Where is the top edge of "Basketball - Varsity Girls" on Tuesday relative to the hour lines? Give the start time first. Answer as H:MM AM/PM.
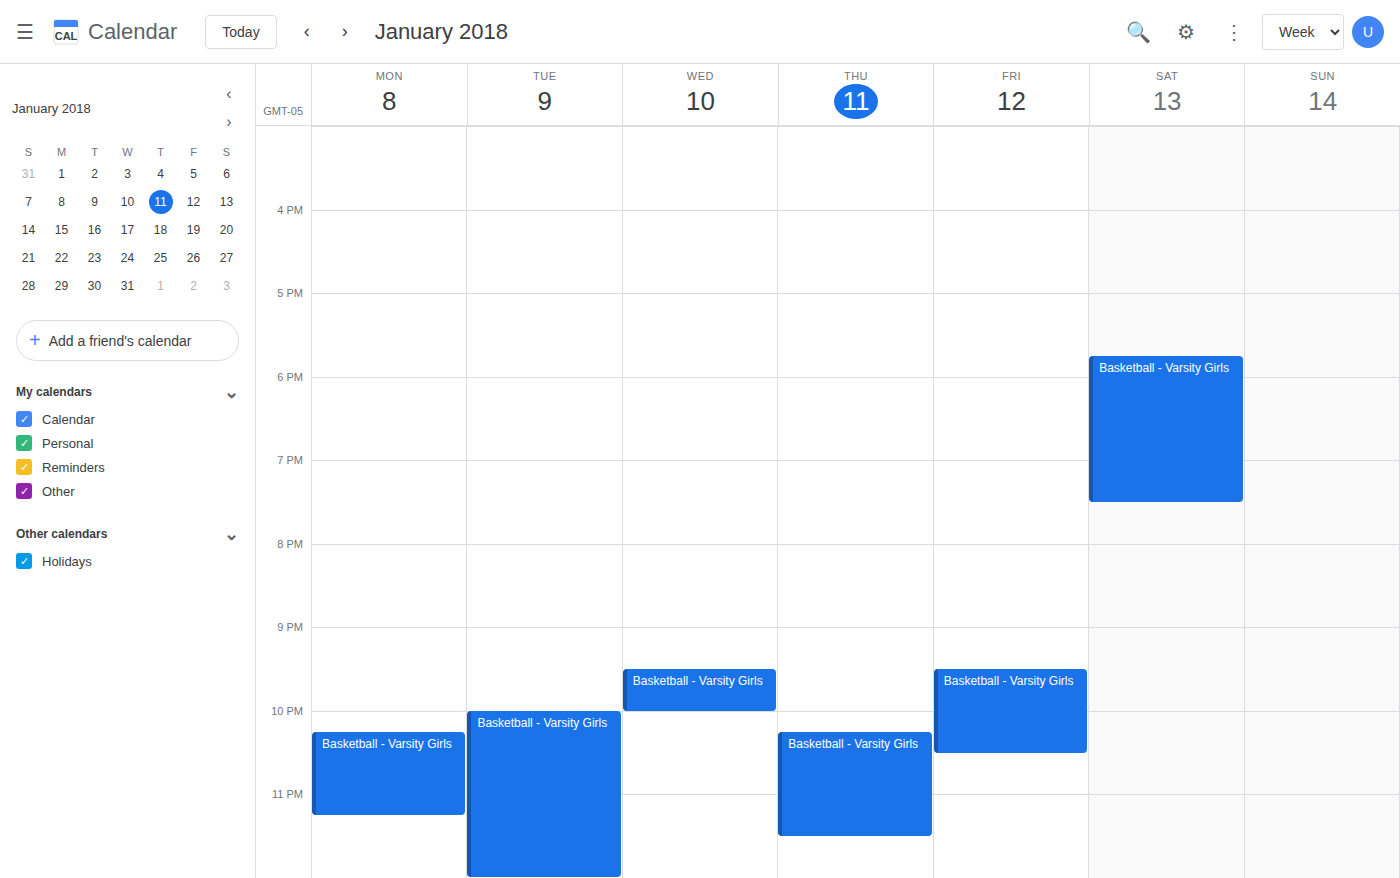
10:00 PM -- exactly on the 10 PM line.